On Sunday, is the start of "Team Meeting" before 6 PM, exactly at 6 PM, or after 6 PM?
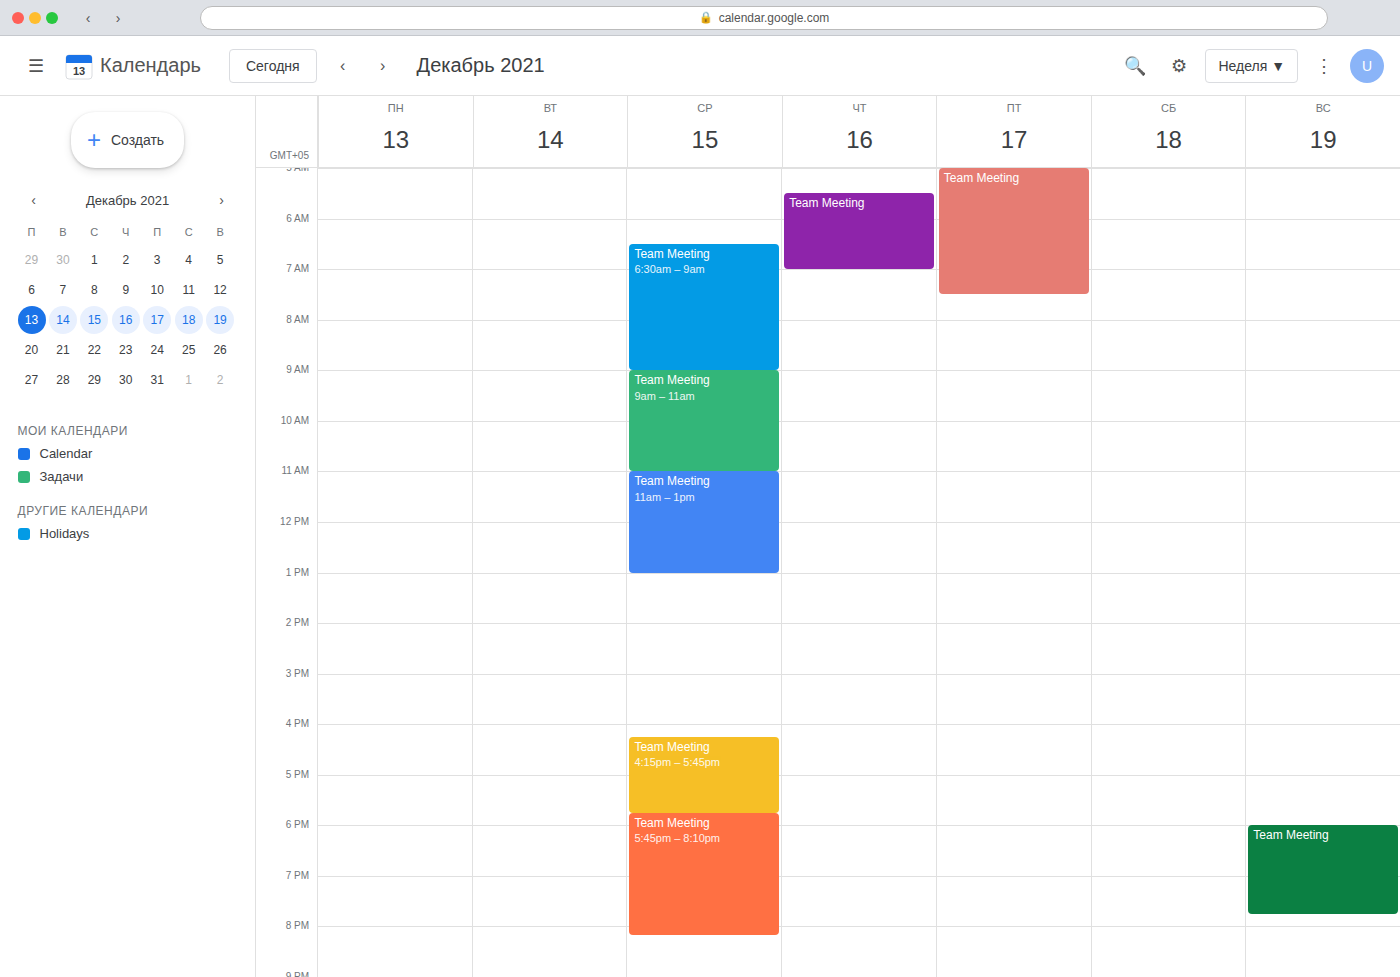
6:00 PM -- exactly at 6 PM, on the 6 PM line.